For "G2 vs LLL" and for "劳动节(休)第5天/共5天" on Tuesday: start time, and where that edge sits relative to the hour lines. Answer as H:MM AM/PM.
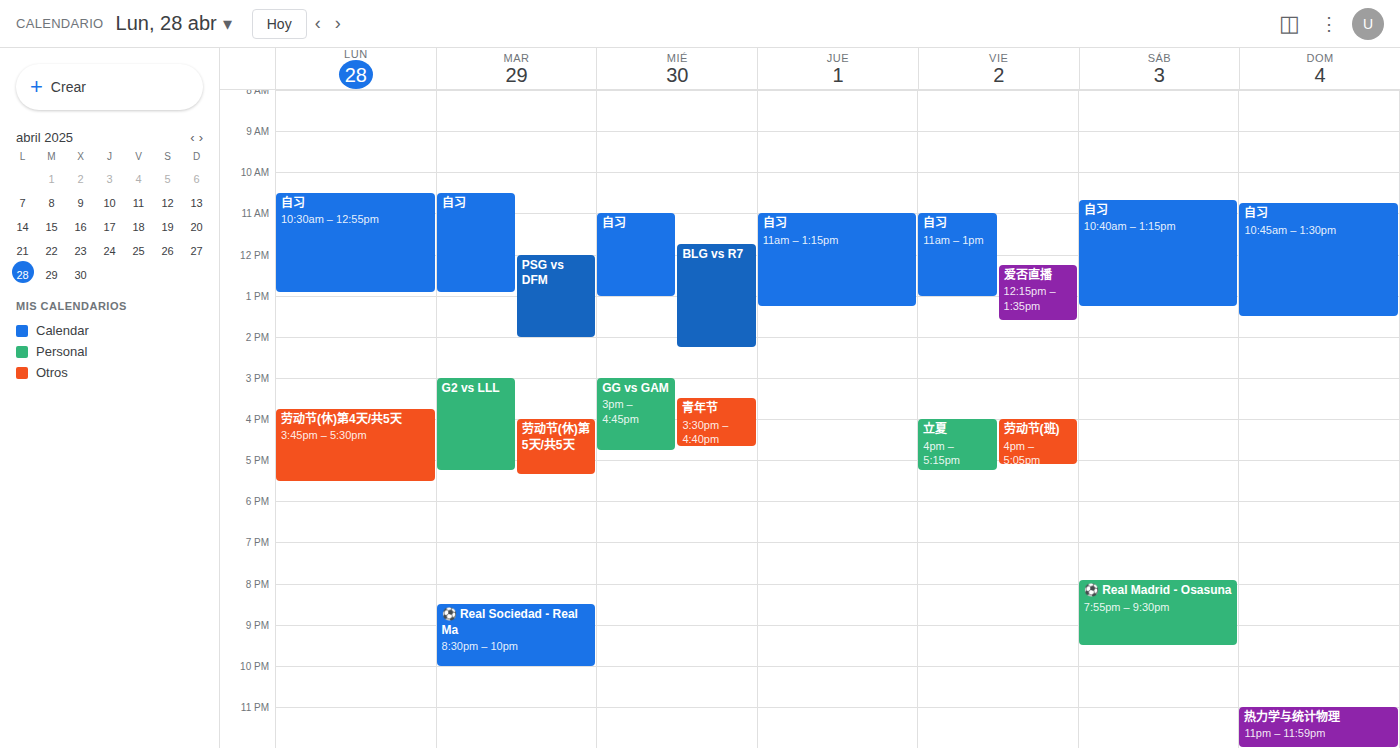
"G2 vs LLL": 3:00 PM, exactly on the 3 PM line. "劳动节(休)第5天/共5天": 4:00 PM, exactly on the 4 PM line.